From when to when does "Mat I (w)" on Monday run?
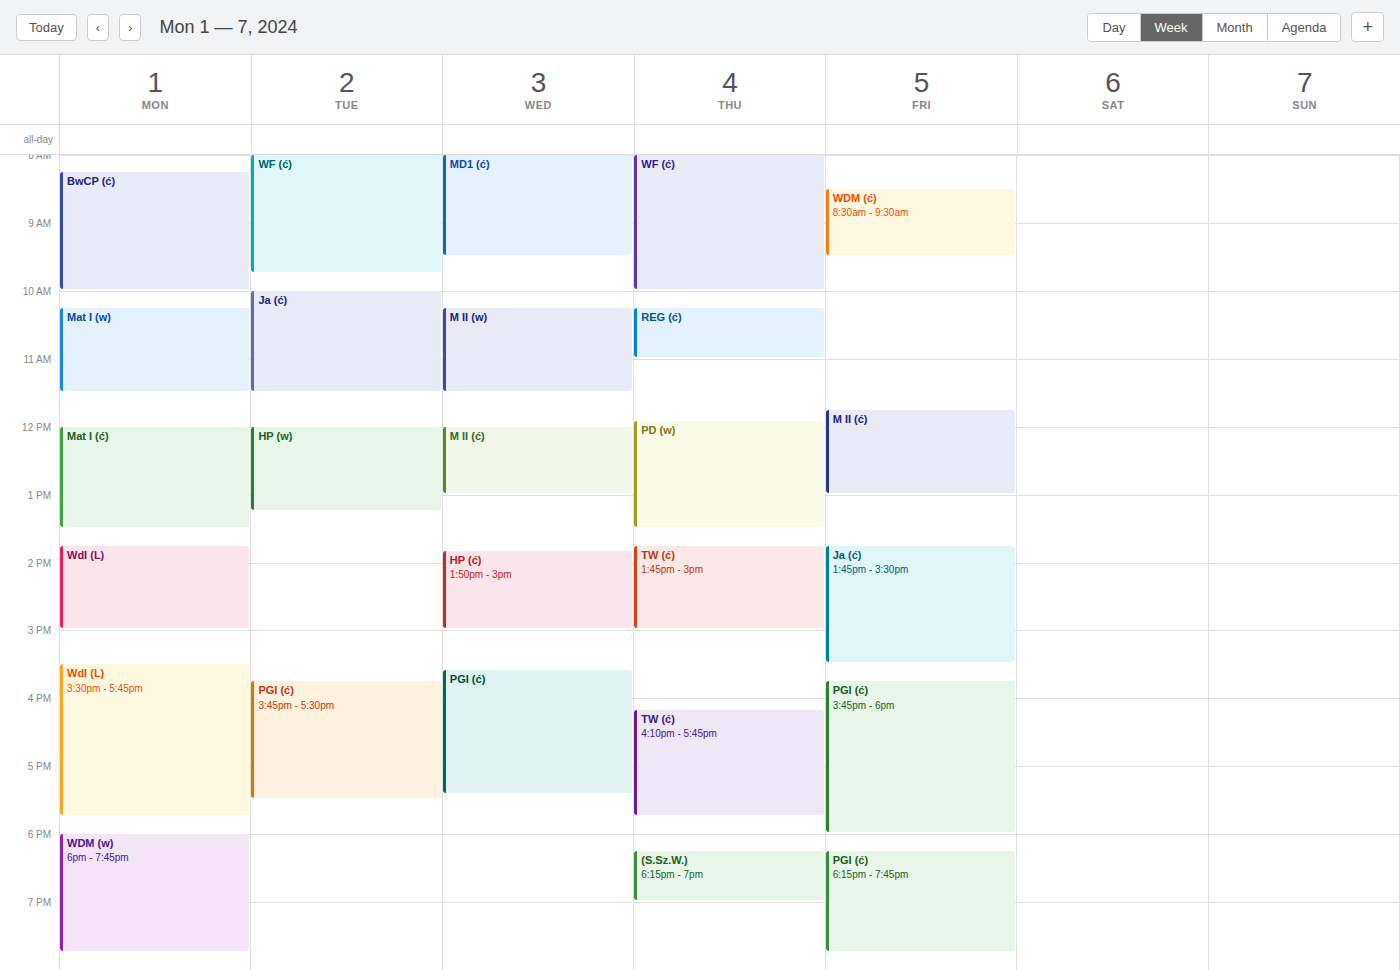
10:15 AM to 11:30 AM